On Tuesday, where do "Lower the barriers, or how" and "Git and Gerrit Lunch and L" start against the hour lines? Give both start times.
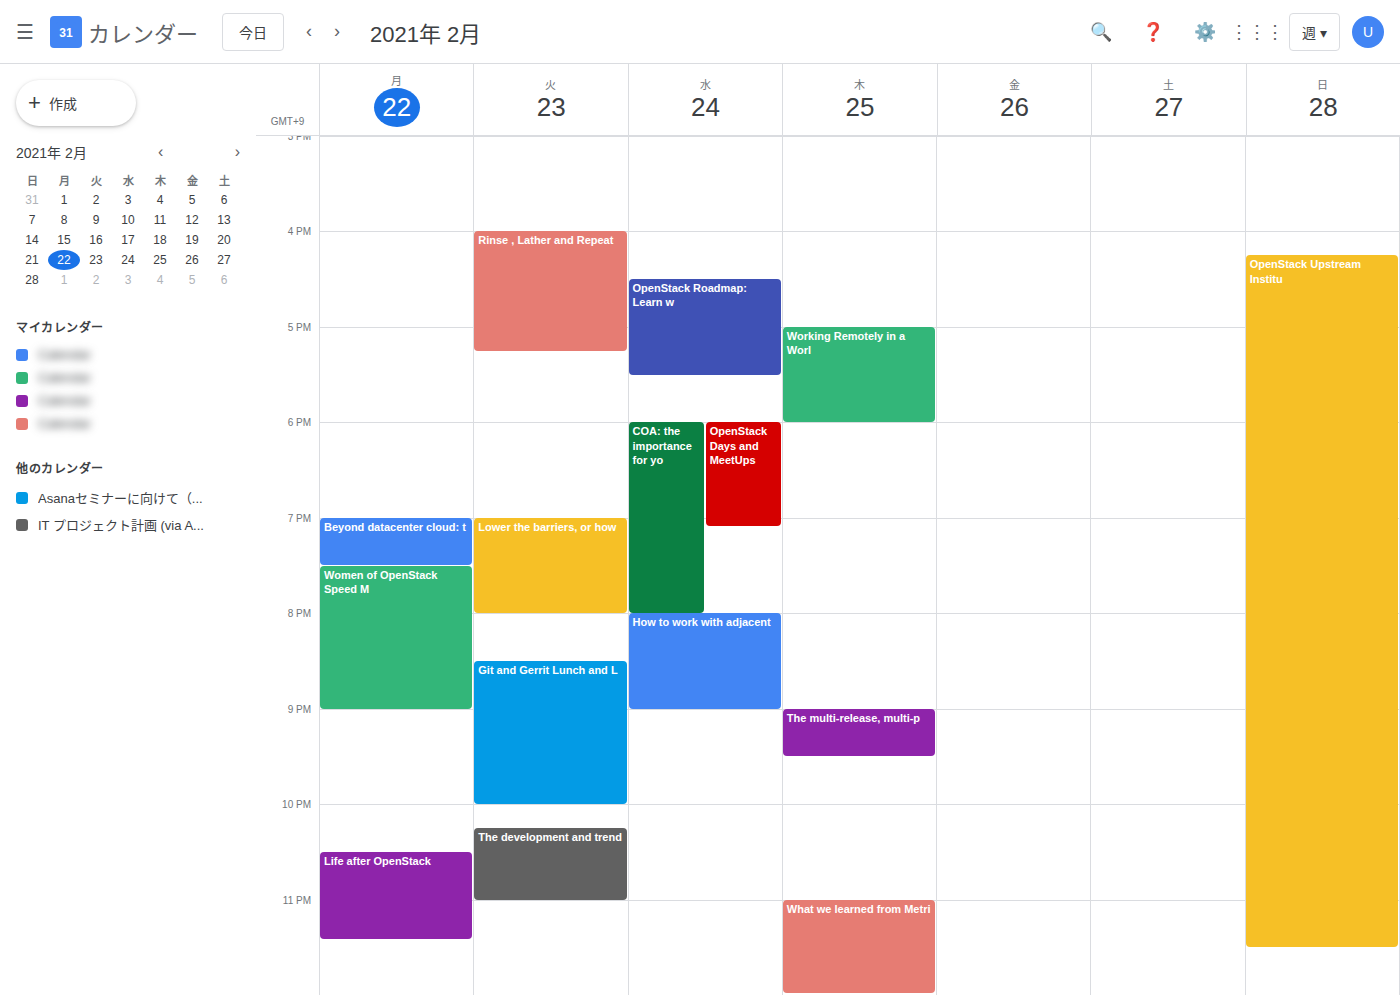
"Lower the barriers, or how": 7:00 PM, exactly on the 7 PM line. "Git and Gerrit Lunch and L": 8:30 PM, halfway between the 8 PM and 9 PM lines.